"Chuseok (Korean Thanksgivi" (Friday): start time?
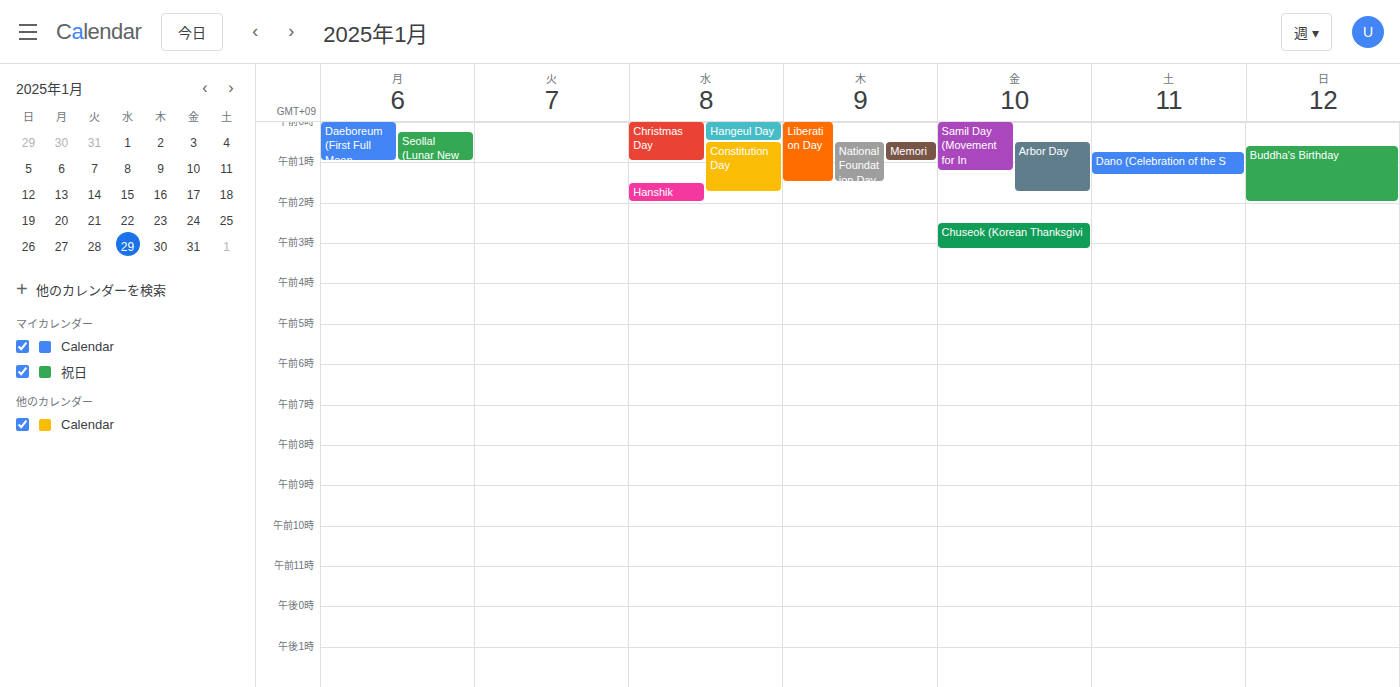
2:30 AM